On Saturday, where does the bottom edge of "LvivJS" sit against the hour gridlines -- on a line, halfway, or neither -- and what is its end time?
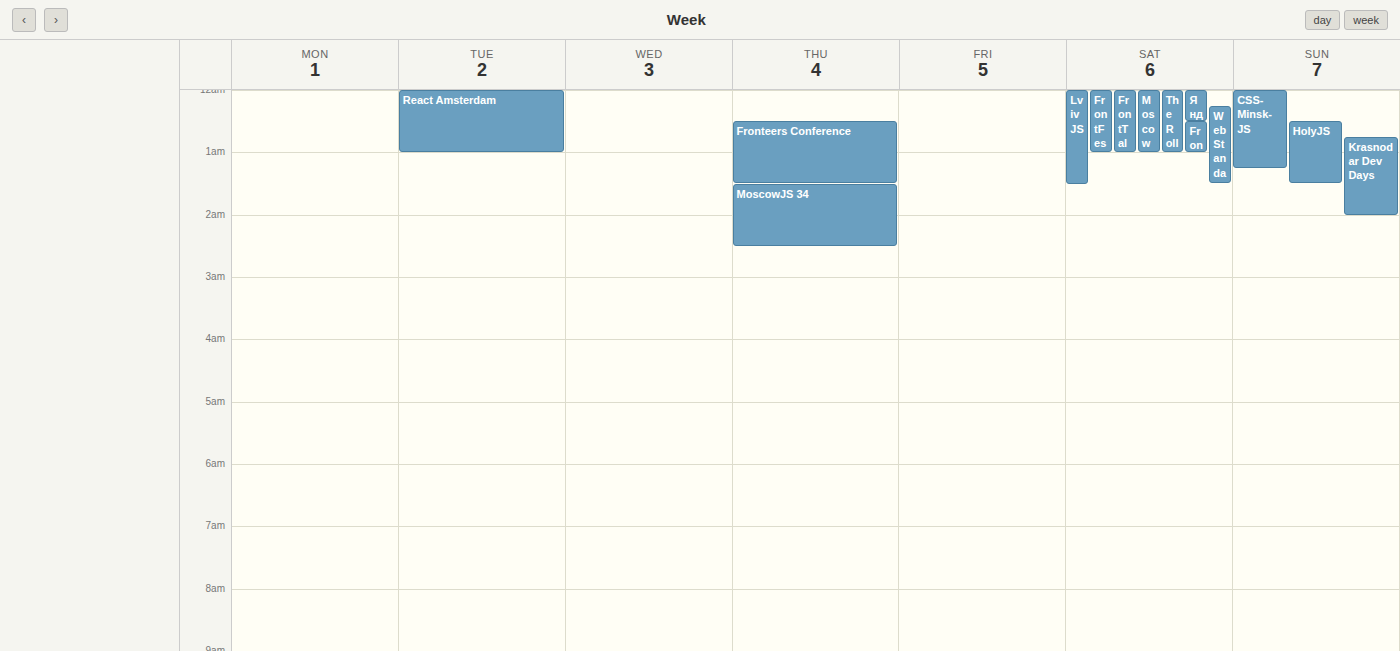
1:30 AM -- halfway between the 1 AM and 2 AM lines.